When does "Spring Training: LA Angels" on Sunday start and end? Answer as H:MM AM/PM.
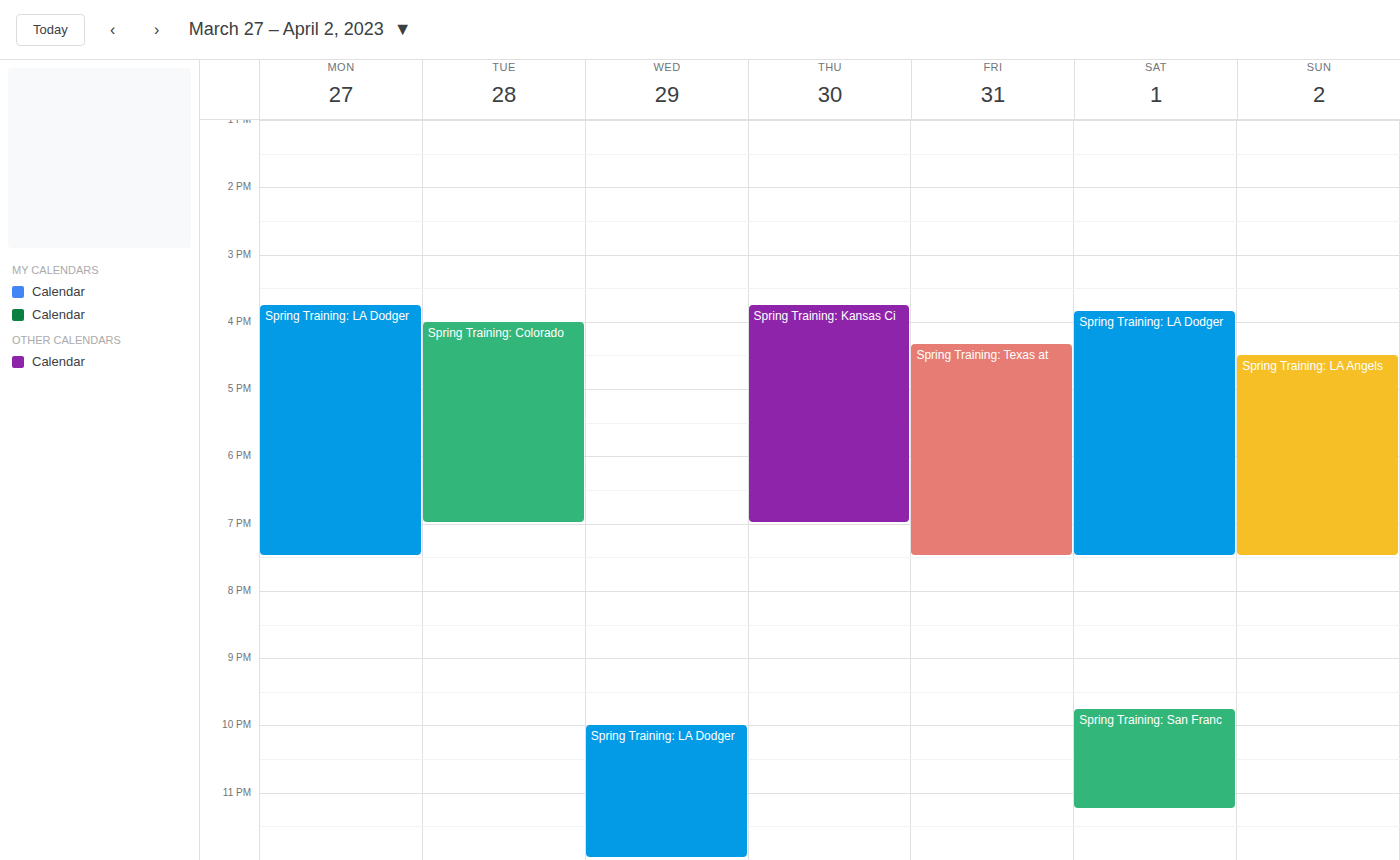
4:30 PM to 7:30 PM